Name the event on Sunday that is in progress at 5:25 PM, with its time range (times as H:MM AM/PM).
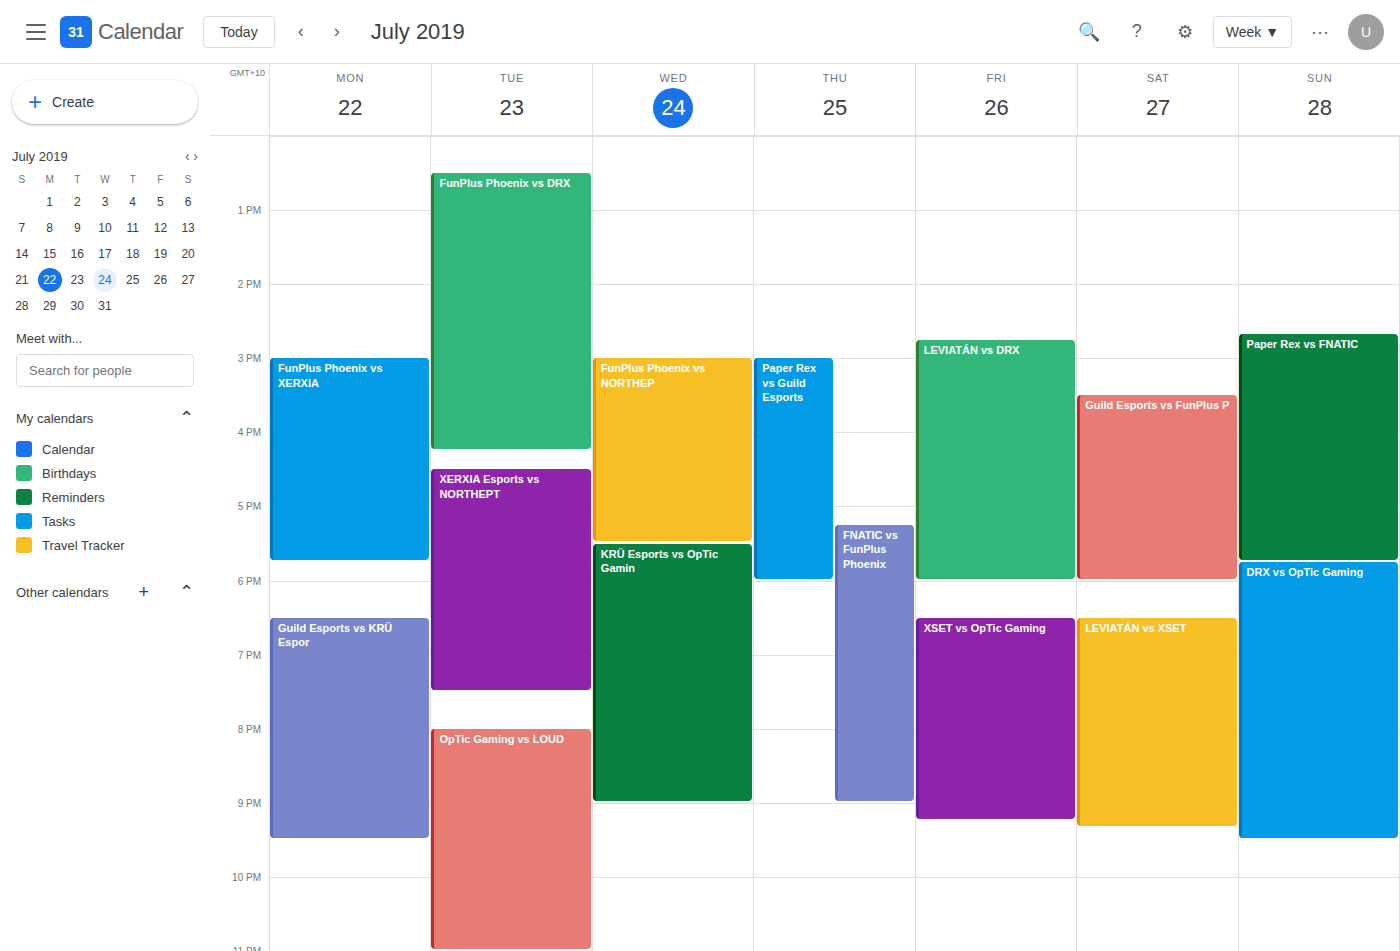
"Paper Rex vs FNATIC", 2:40 PM to 5:45 PM